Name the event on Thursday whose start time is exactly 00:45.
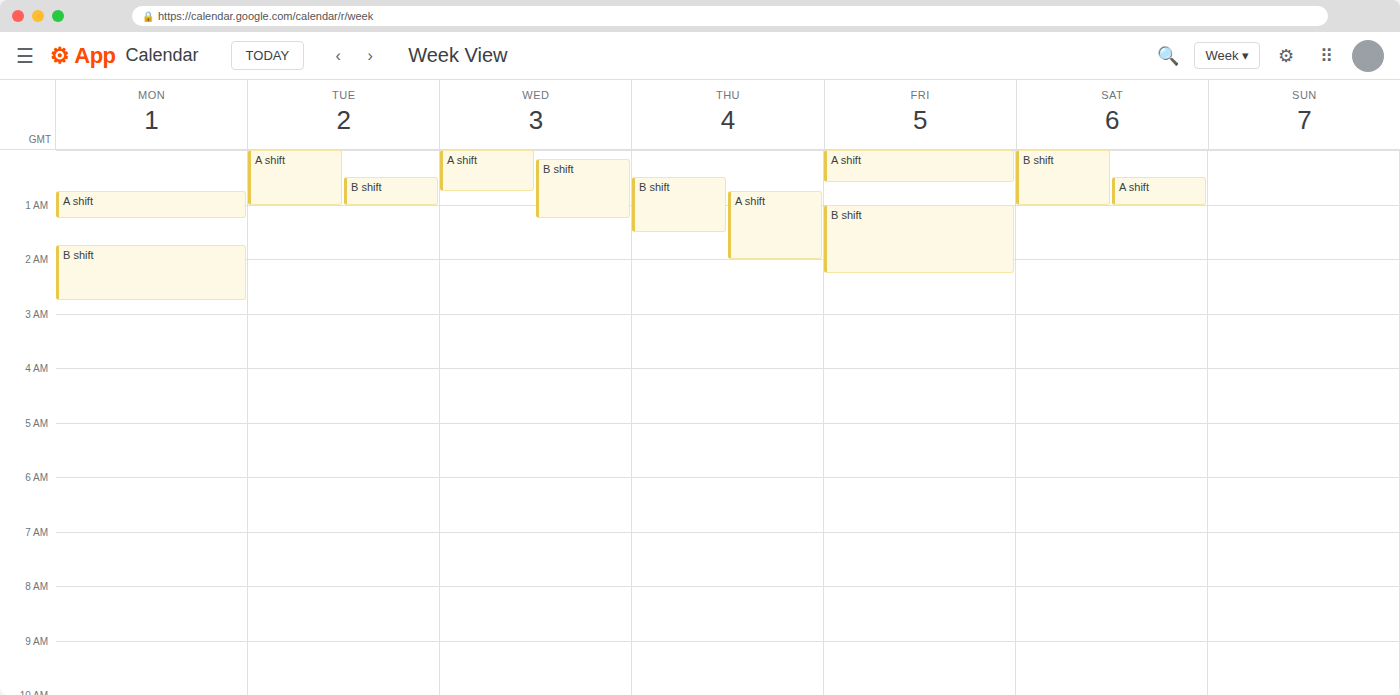
"A shift"